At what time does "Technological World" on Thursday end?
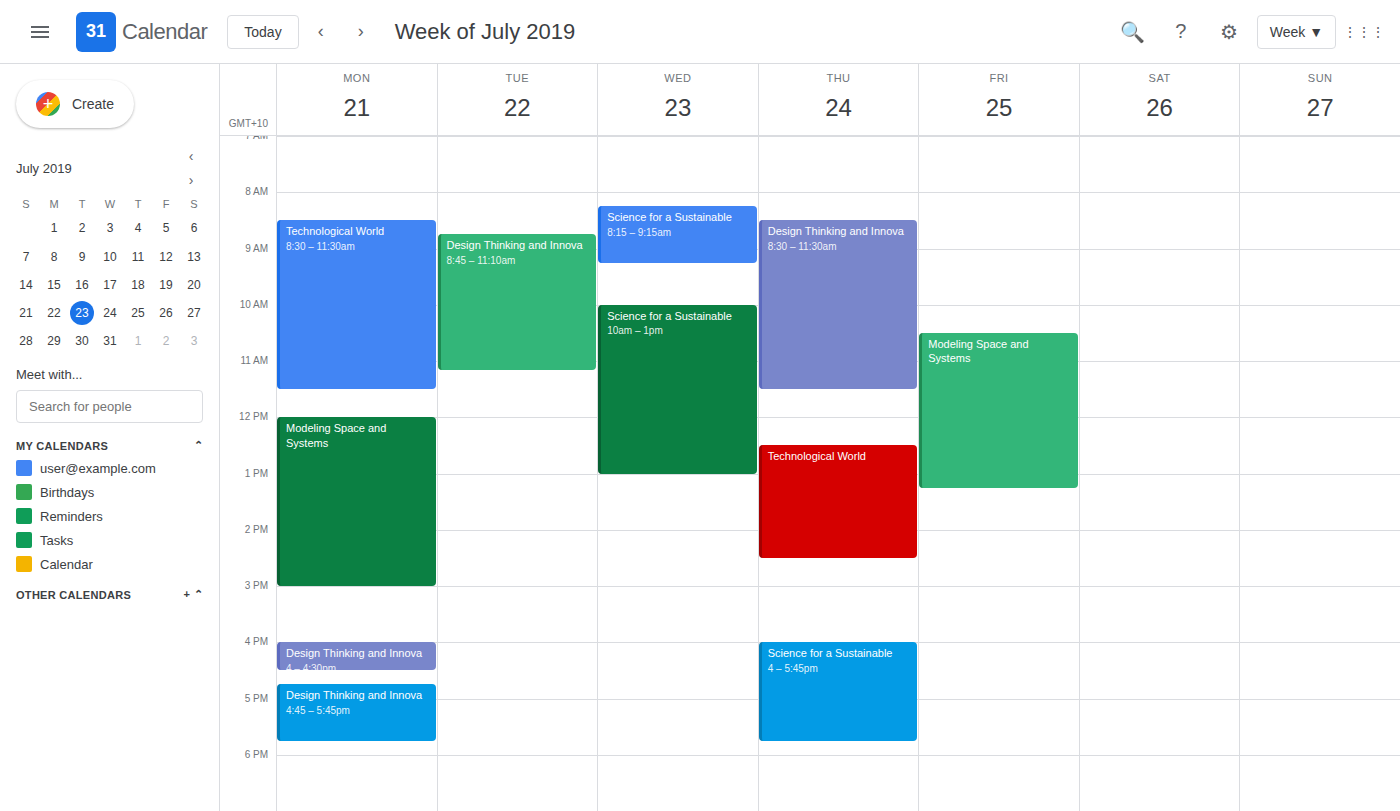
2:30 PM